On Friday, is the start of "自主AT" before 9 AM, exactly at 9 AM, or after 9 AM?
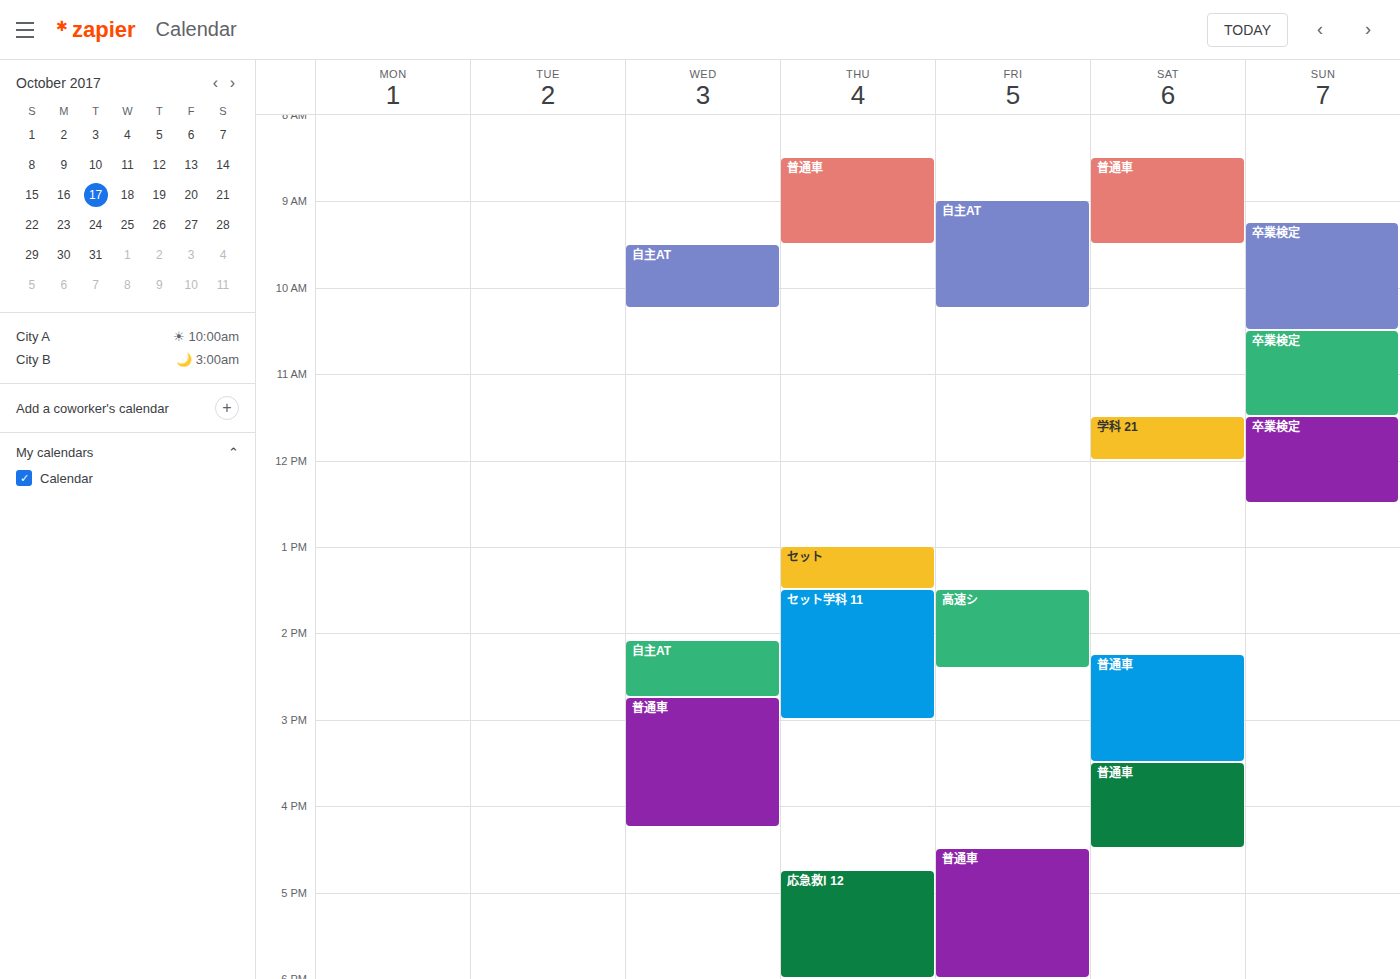
9:00 AM -- exactly at 9 AM, on the 9 AM line.